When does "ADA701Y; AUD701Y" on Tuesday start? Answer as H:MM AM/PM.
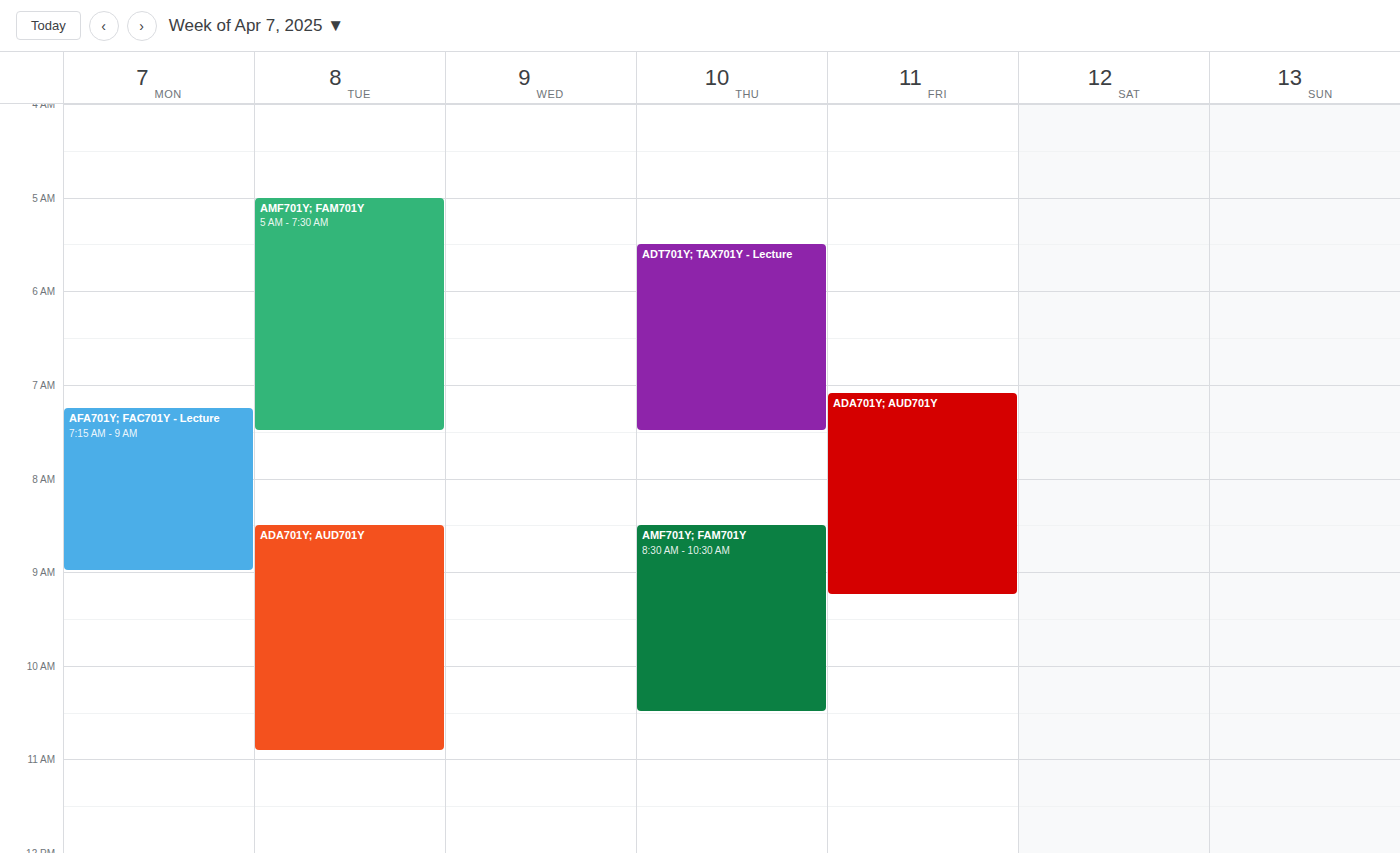
8:30 AM